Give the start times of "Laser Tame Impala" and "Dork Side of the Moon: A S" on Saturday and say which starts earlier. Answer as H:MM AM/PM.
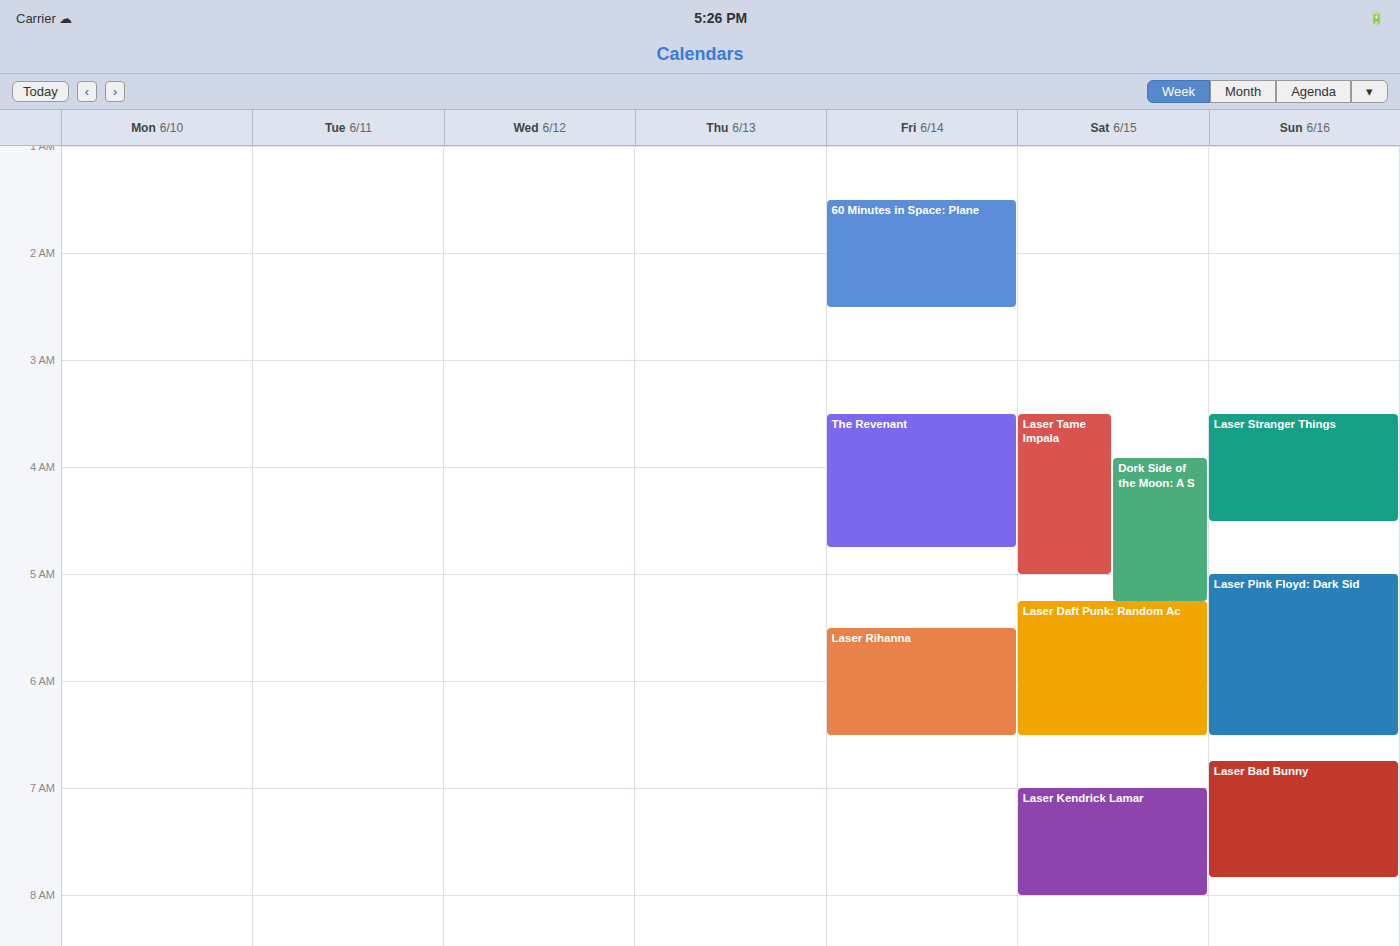
"Laser Tame Impala" 3:30 AM; "Dork Side of the Moon: A S" 3:55 AM.